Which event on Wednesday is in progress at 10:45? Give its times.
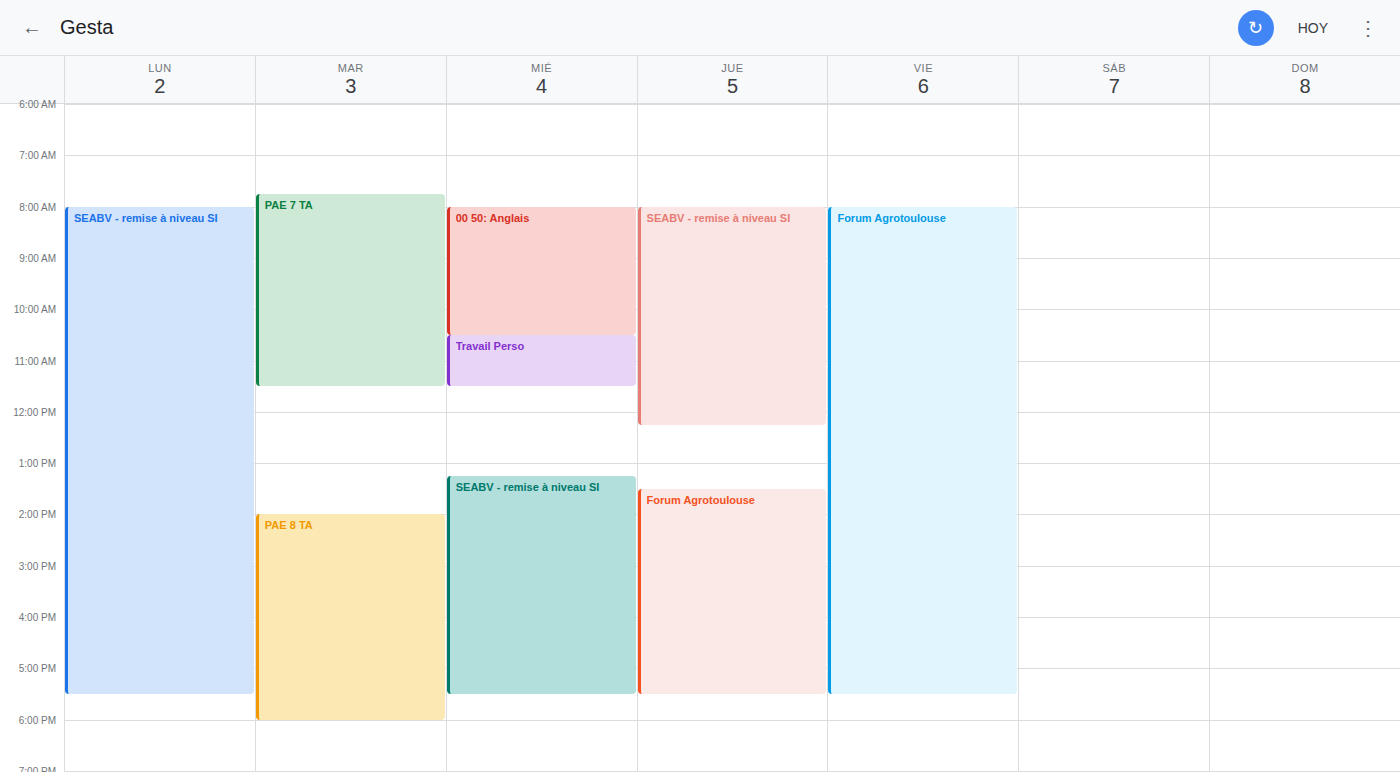
"Travail Perso", 10:30 to 11:30